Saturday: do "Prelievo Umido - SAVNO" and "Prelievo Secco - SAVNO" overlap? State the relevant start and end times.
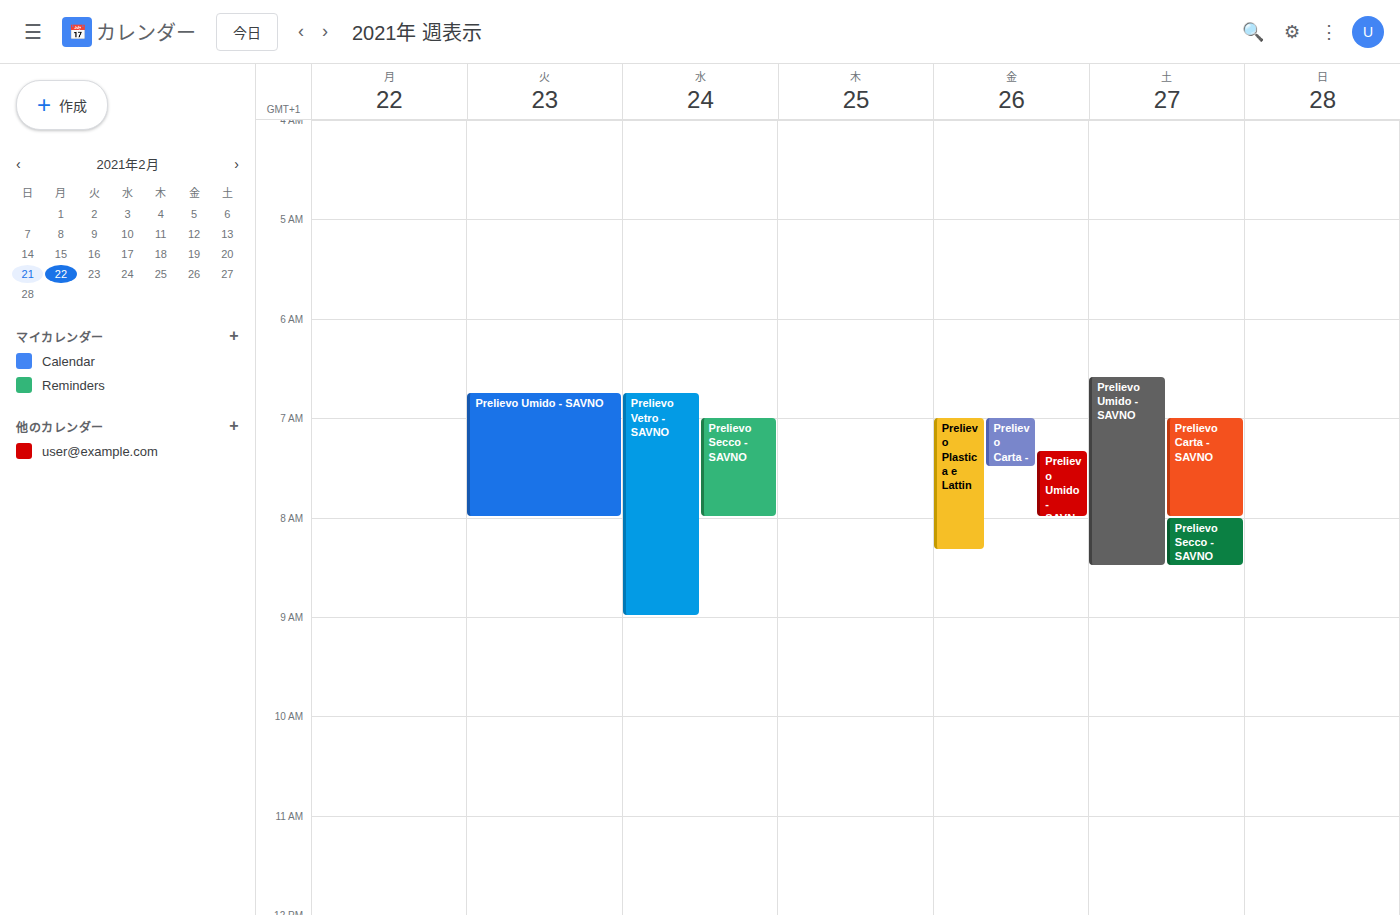
"Prelievo Secco - SAVNO" runs 8:00 AM to 8:30 AM, inside "Prelievo Umido - SAVNO" -- they overlap.